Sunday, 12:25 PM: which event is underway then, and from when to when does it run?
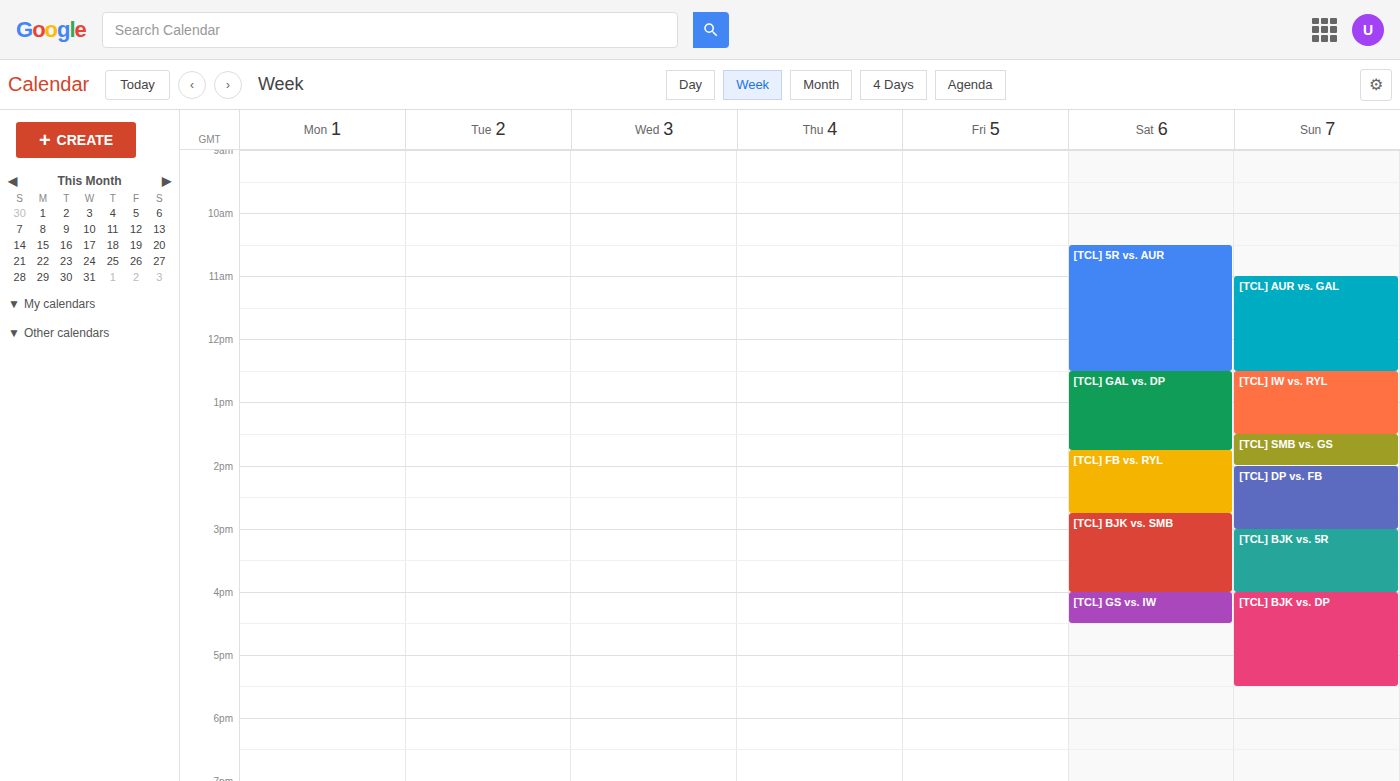
"[TCL] AUR vs. GAL", 11:00 AM to 12:30 PM